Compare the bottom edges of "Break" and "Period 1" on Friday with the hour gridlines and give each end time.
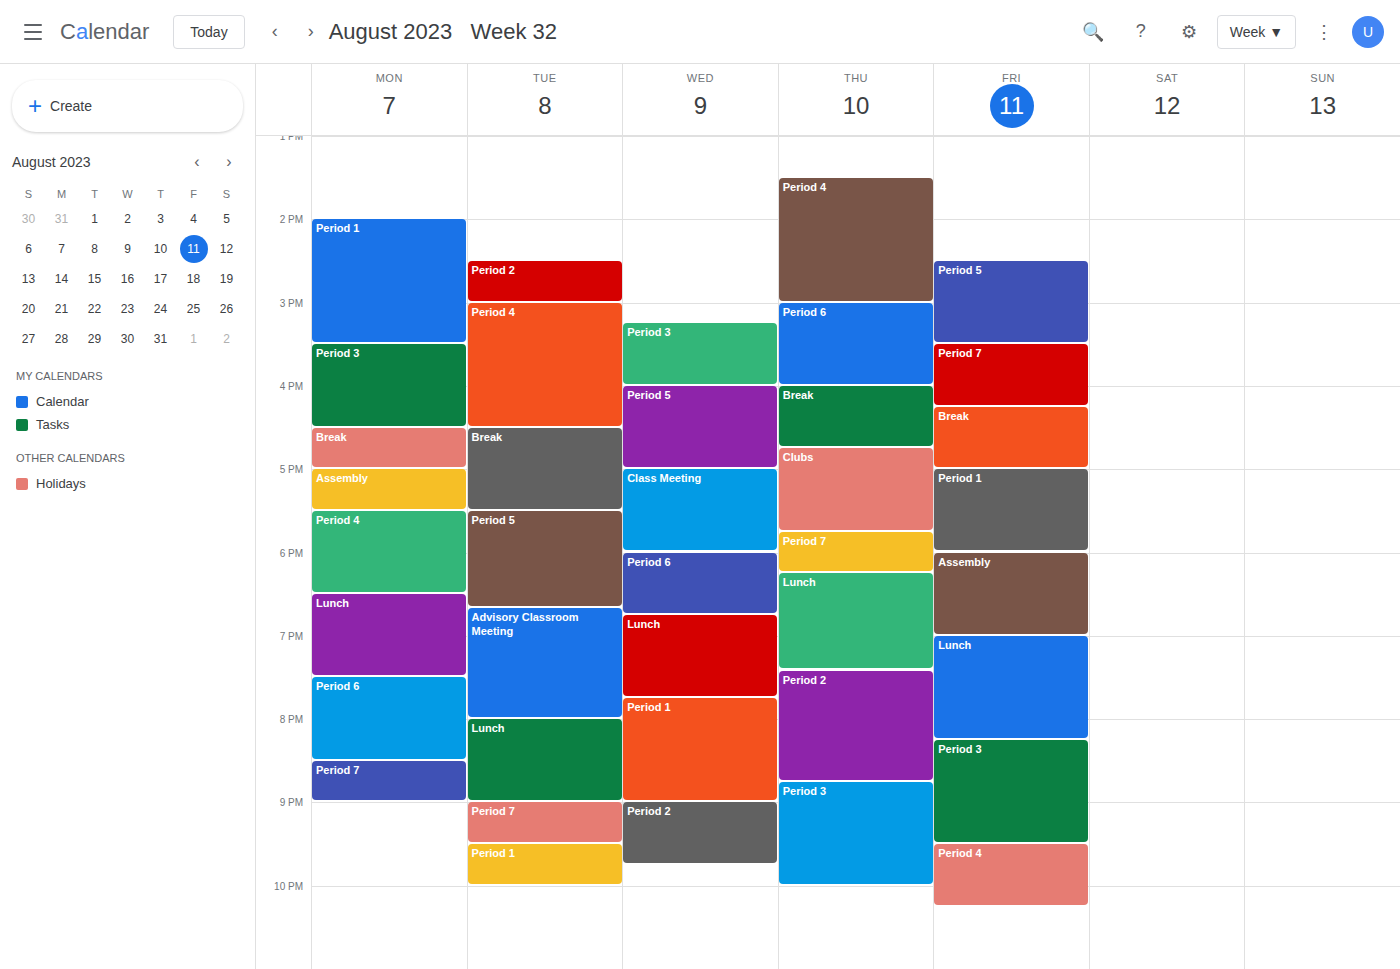
"Break": 5:00 PM, exactly on the 5 PM line. "Period 1": 6:00 PM, exactly on the 6 PM line.